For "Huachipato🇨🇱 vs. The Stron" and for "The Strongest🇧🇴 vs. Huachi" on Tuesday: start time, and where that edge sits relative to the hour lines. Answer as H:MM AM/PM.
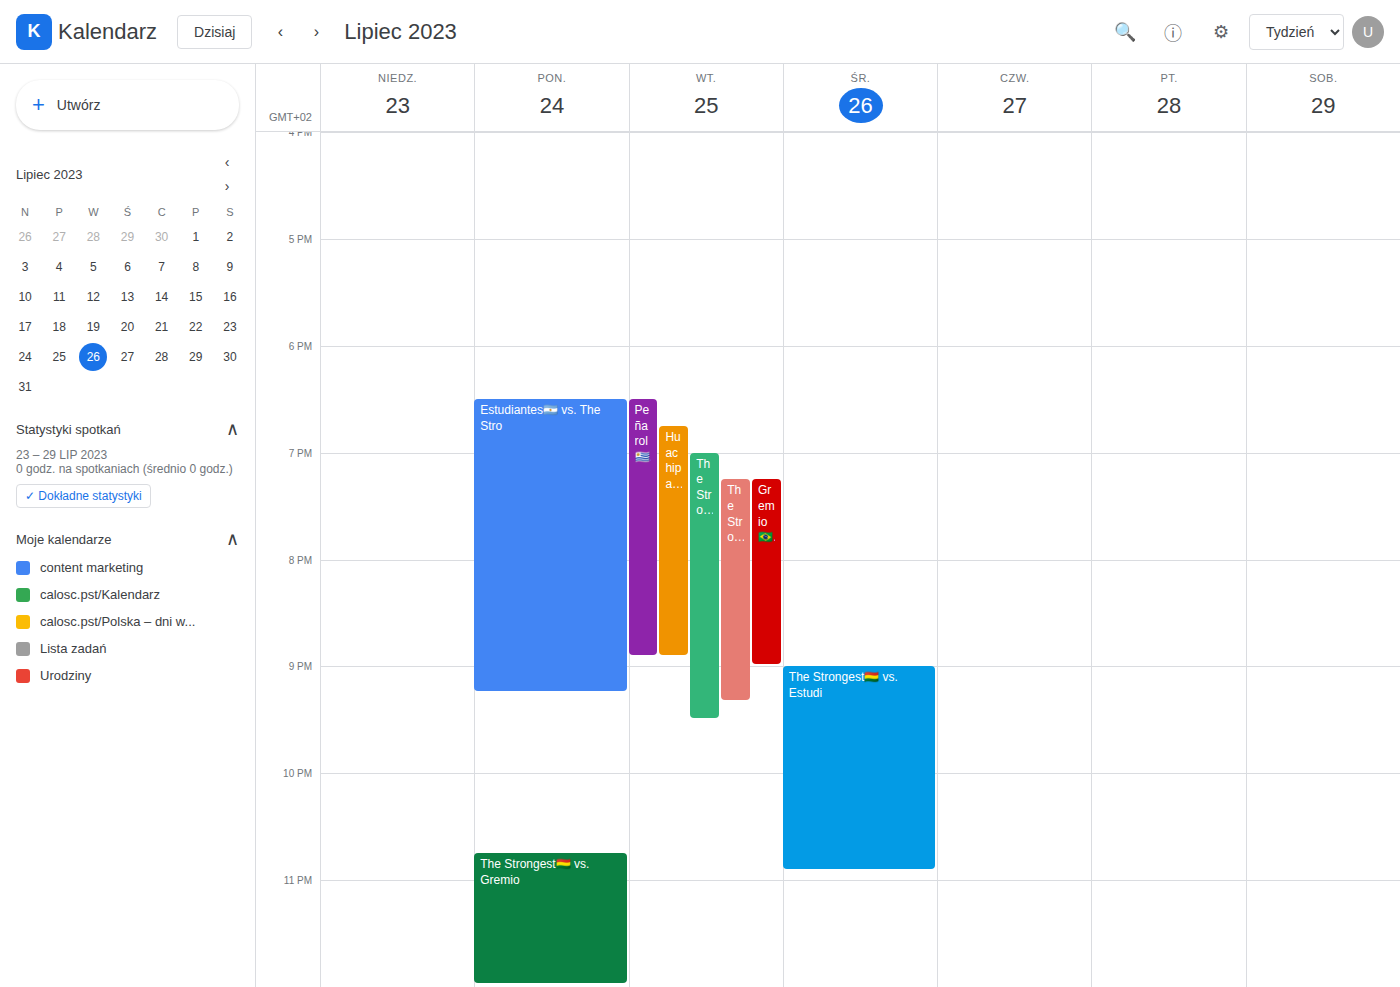
"Huachipato🇨🇱 vs. The Stron": 6:45 PM, neither: three quarters of the way from the 6 PM line to the 7 PM line. "The Strongest🇧🇴 vs. Huachi": 7:15 PM, neither: a quarter of the way from the 7 PM line to the 8 PM line.